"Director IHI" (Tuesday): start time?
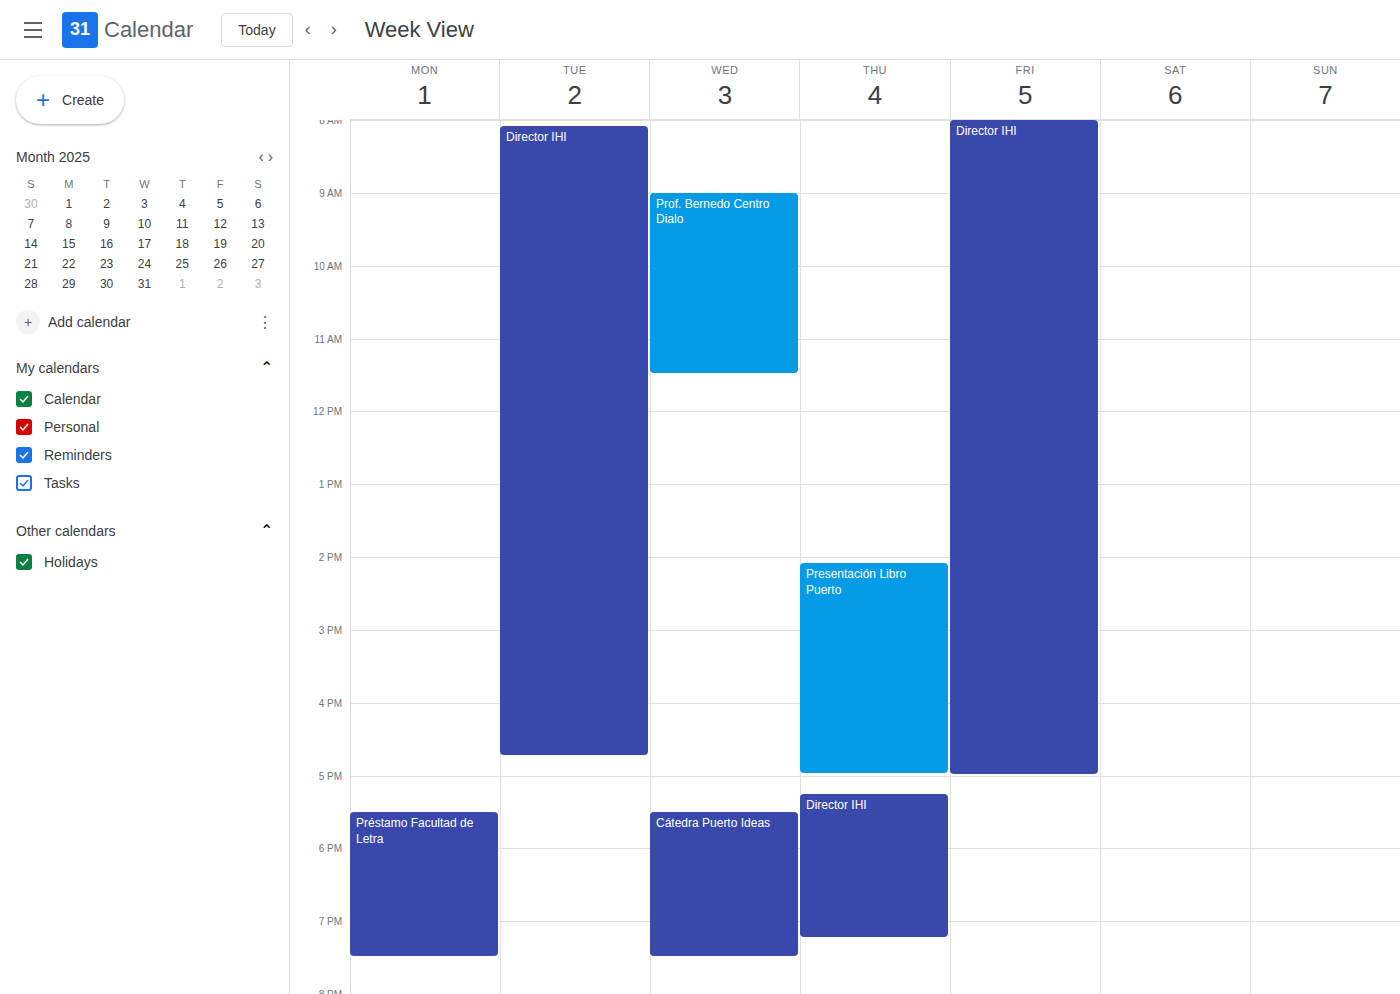
8:05 AM